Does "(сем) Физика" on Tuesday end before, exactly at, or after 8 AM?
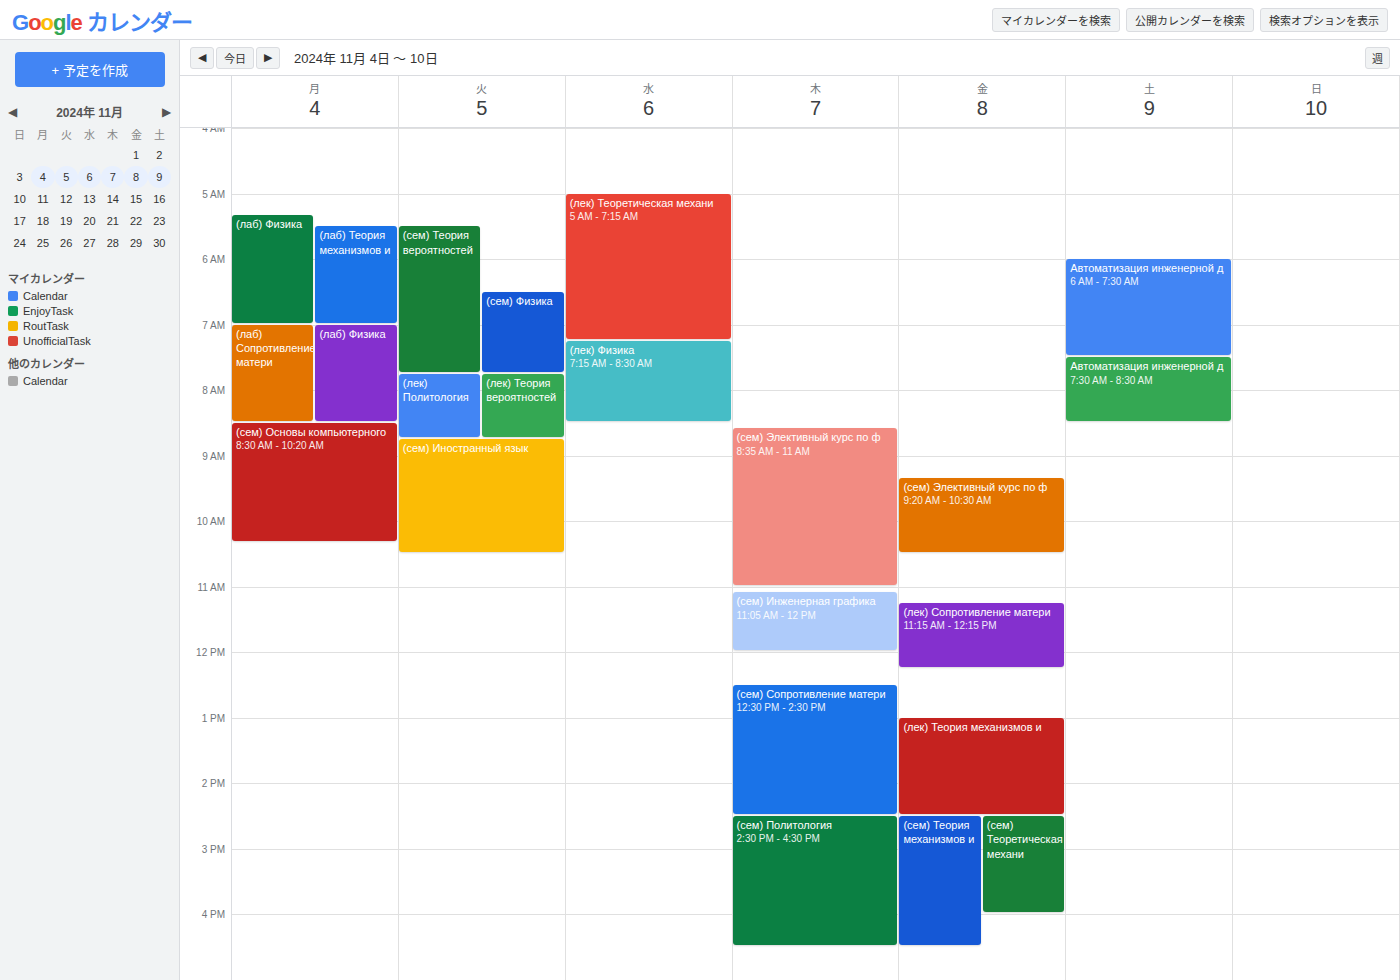
7:45 AM -- before 8 AM, 15 minutes above the 8 AM line.